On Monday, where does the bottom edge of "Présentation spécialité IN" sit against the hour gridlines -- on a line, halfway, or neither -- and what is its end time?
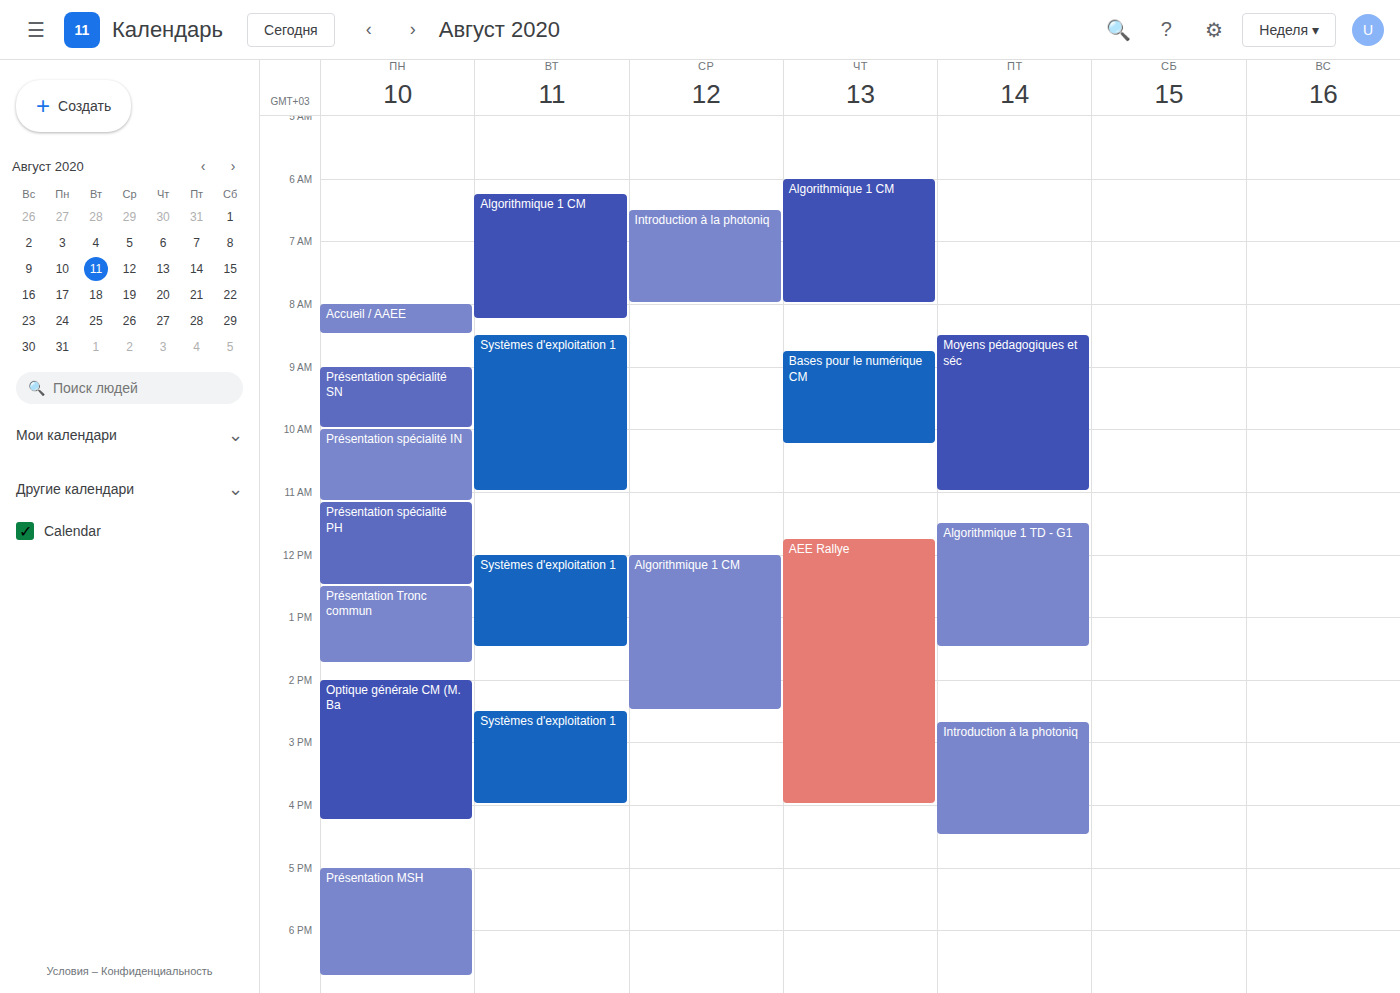
11:10 -- neither: 10 minutes below the 11:00 line and 50 minutes above the 12:00 line.